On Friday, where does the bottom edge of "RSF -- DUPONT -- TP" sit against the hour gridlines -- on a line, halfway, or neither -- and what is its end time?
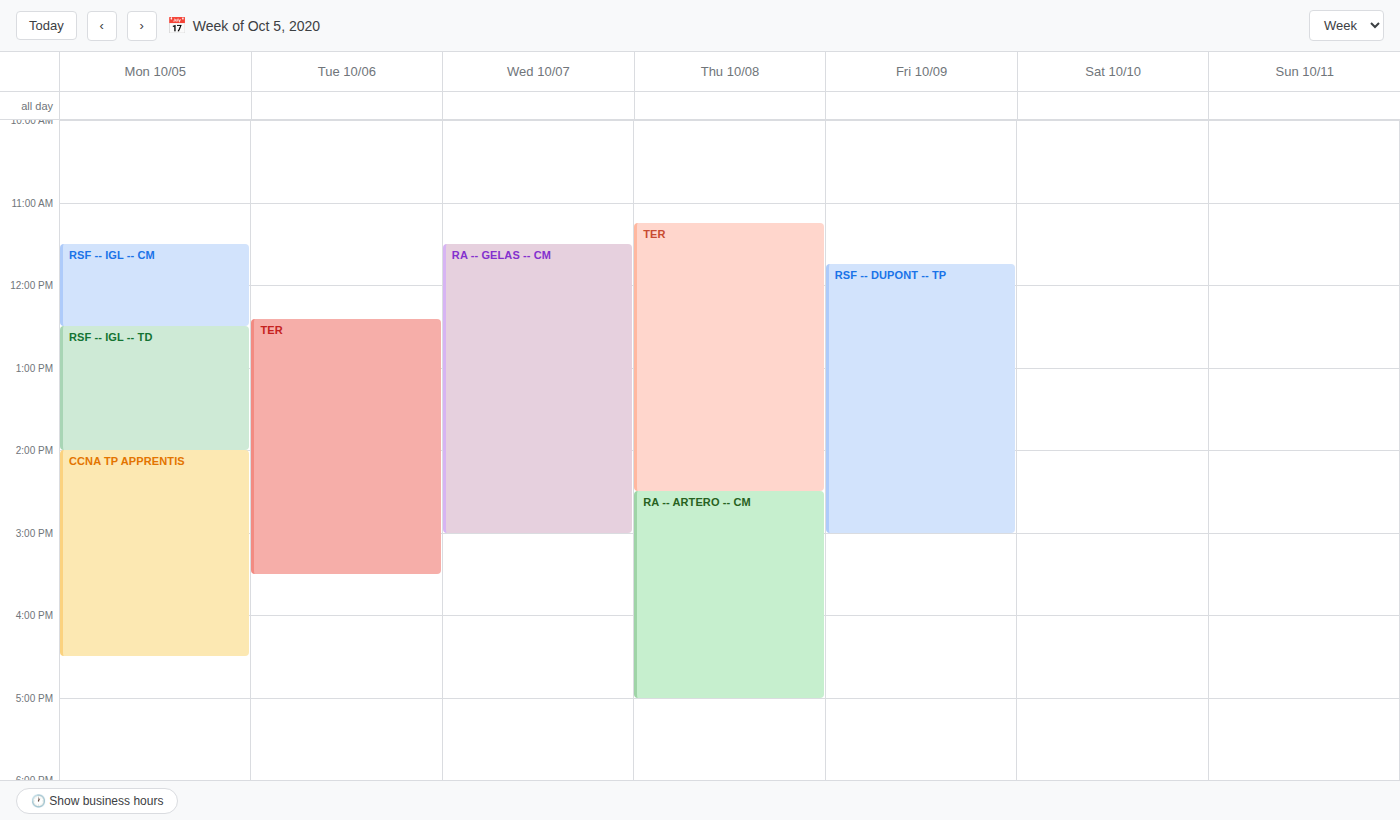
3:00 PM -- exactly on the 3 PM line.